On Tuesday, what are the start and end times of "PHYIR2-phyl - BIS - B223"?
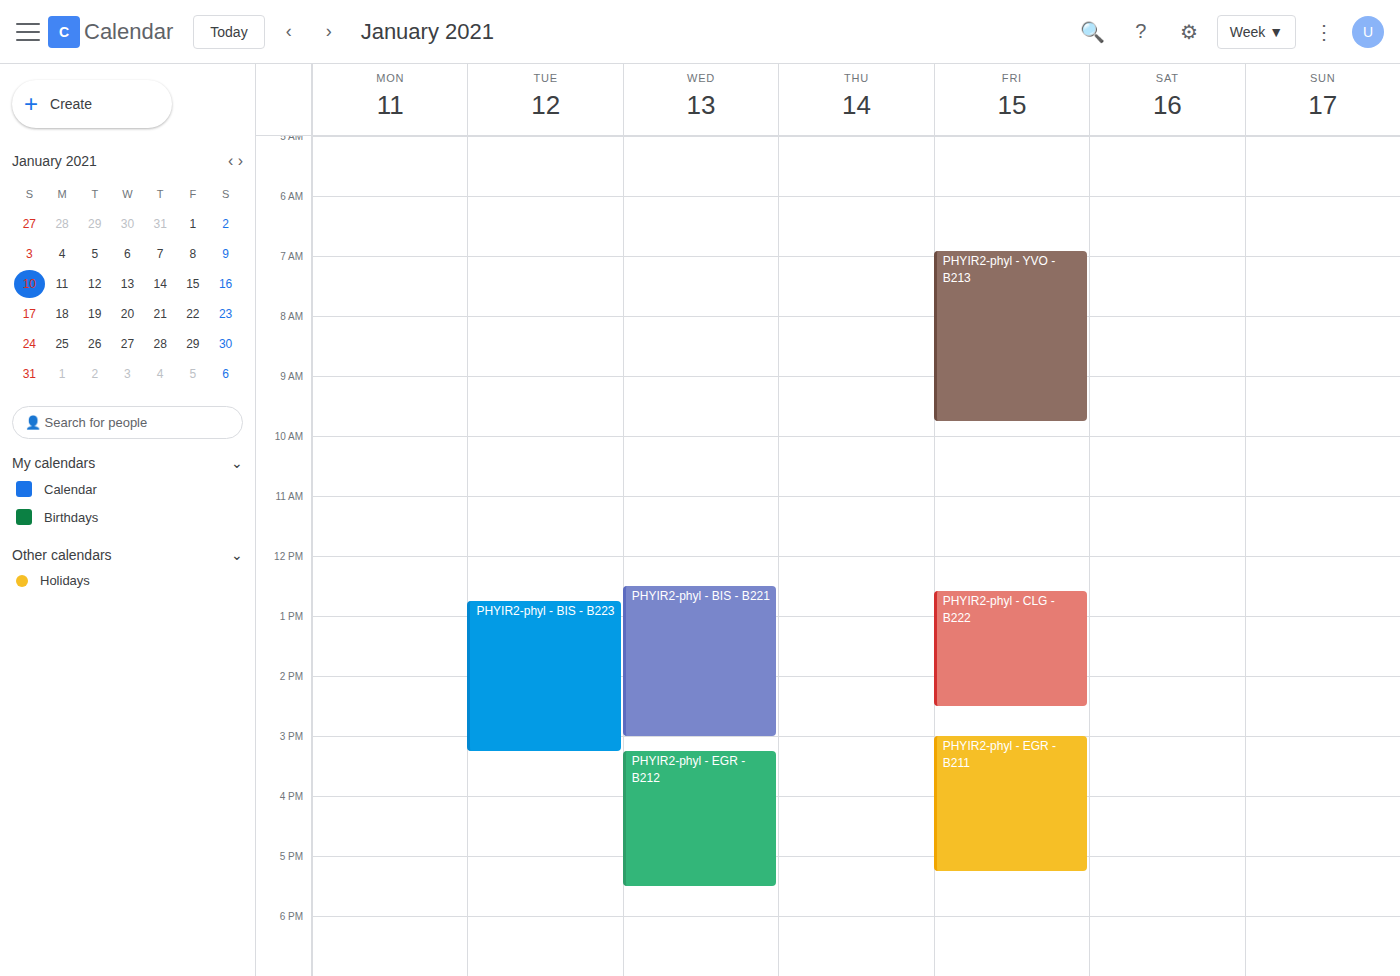
12:45 PM to 3:15 PM